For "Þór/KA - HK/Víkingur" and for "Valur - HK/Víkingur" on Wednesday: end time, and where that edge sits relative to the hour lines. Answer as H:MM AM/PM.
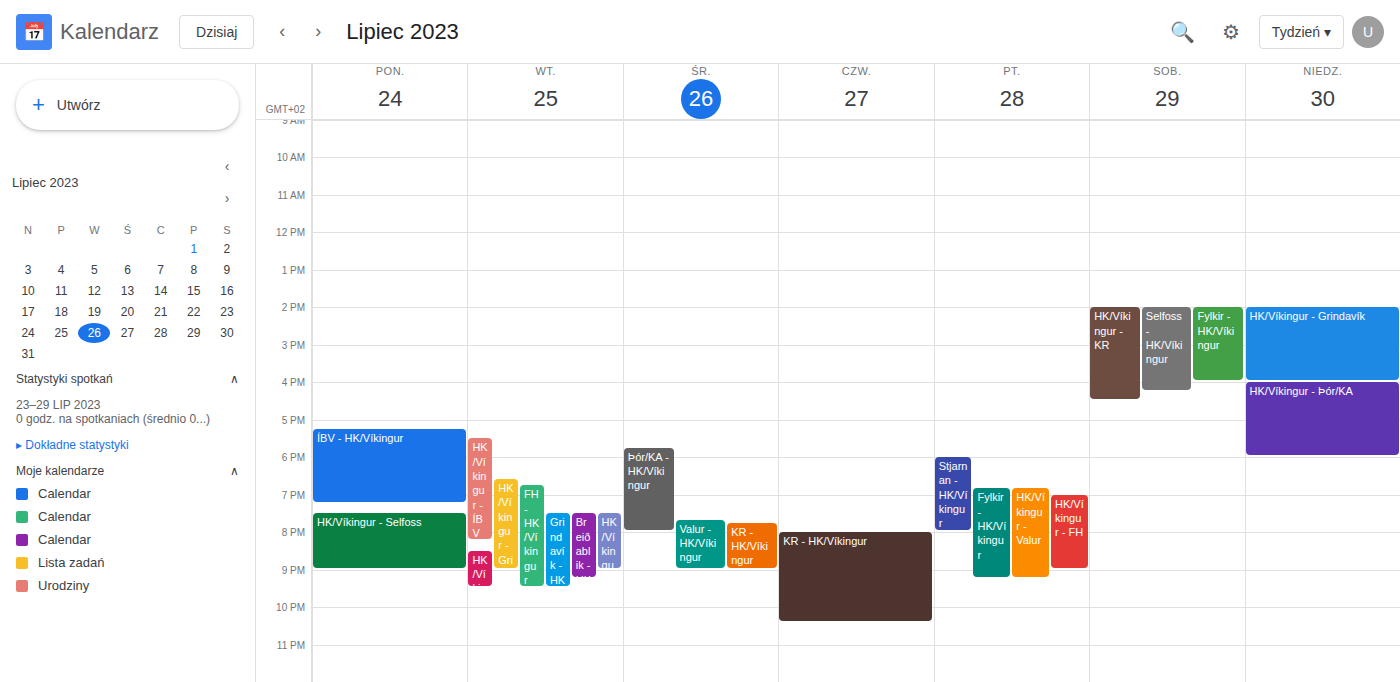
"Þór/KA - HK/Víkingur": 8:00 PM, exactly on the 8 PM line. "Valur - HK/Víkingur": 9:00 PM, exactly on the 9 PM line.